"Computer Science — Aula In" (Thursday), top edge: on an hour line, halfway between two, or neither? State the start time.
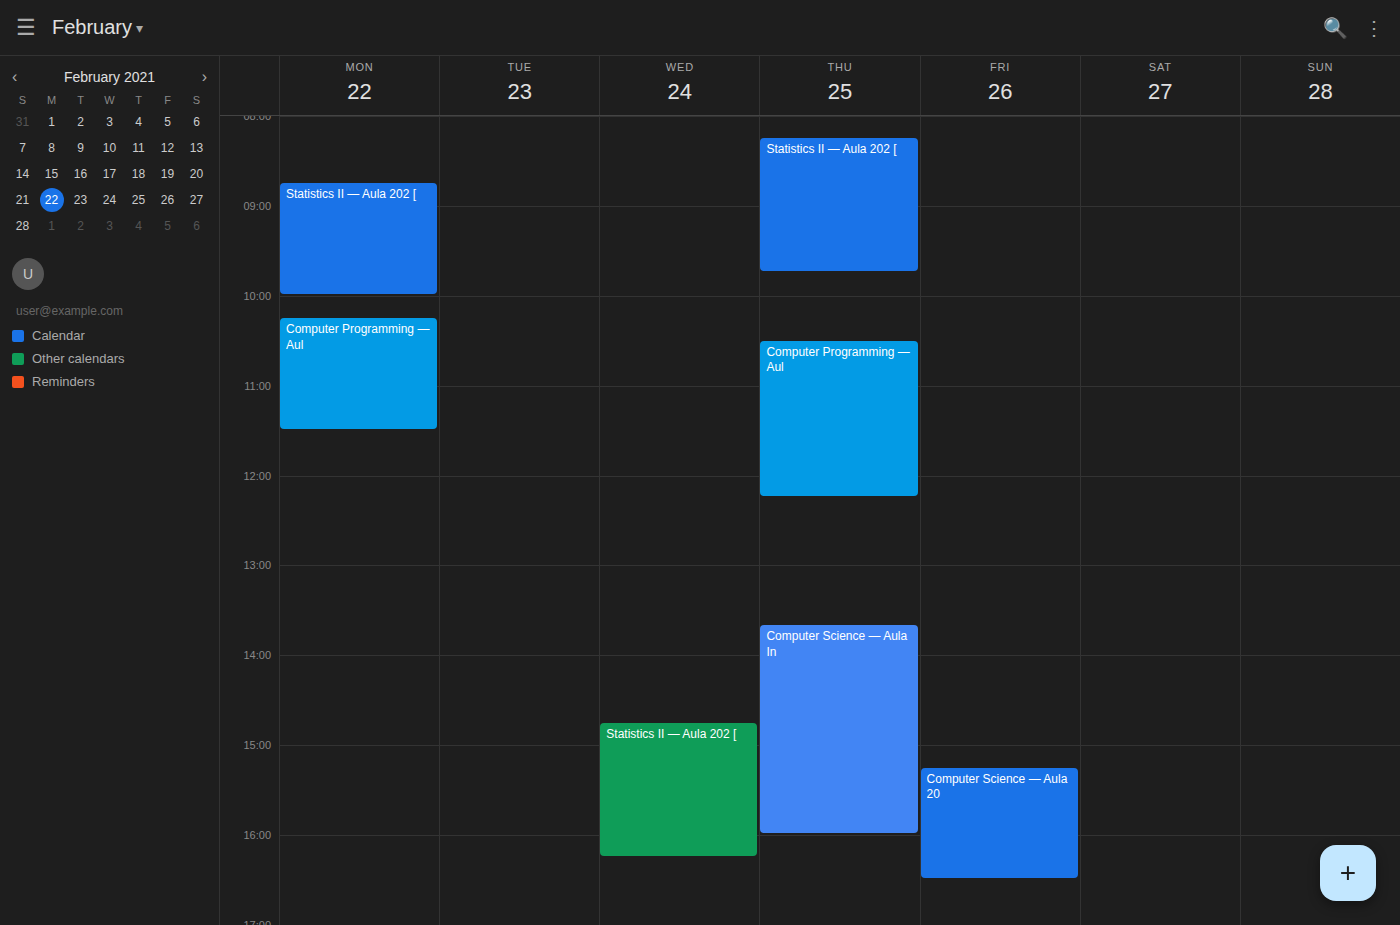
1:40 PM -- neither: 40 minutes below the 1 PM line and 20 minutes above the 2 PM line.